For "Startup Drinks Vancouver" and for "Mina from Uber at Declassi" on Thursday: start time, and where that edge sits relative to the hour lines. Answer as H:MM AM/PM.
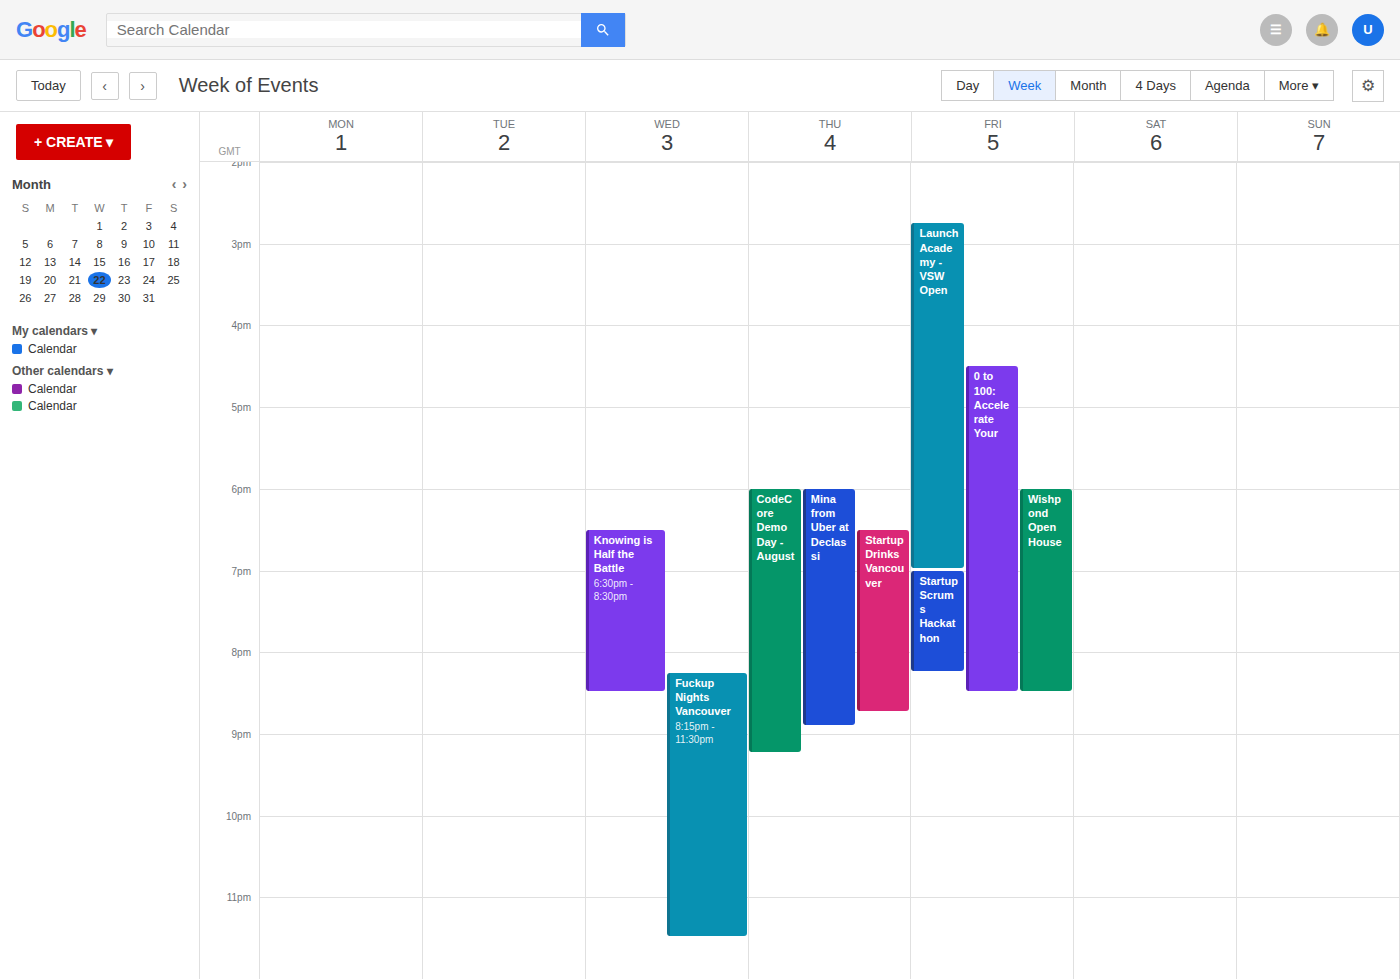
"Startup Drinks Vancouver": 6:30 PM, halfway between the 6 PM and 7 PM lines. "Mina from Uber at Declassi": 6:00 PM, exactly on the 6 PM line.